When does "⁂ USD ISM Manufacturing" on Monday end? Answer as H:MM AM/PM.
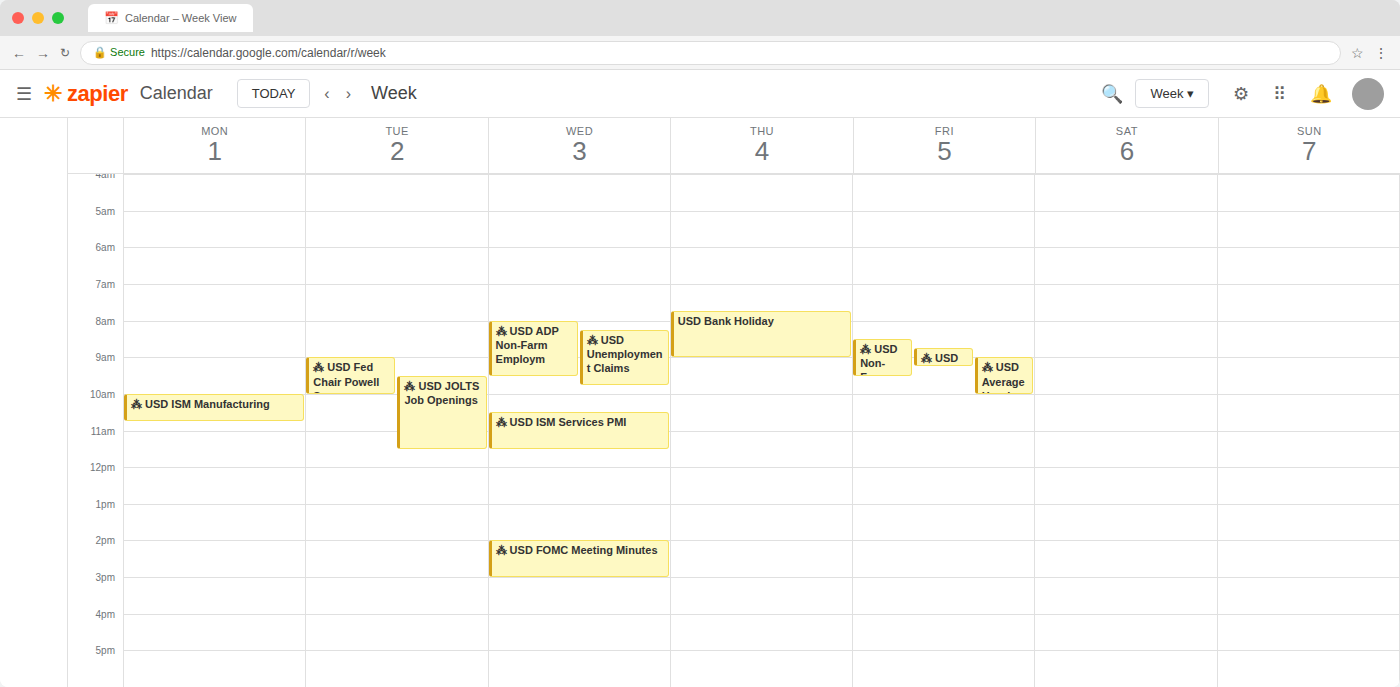
10:45 AM